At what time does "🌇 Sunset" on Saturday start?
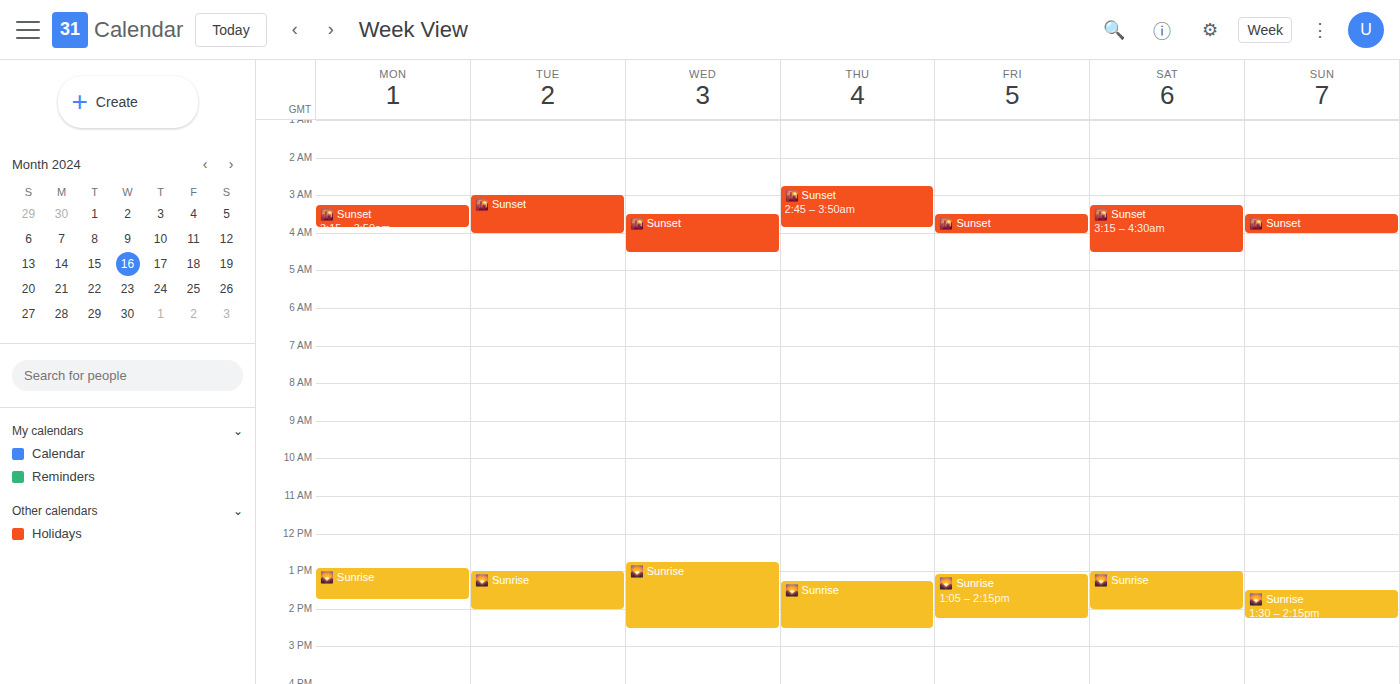
3:15 AM